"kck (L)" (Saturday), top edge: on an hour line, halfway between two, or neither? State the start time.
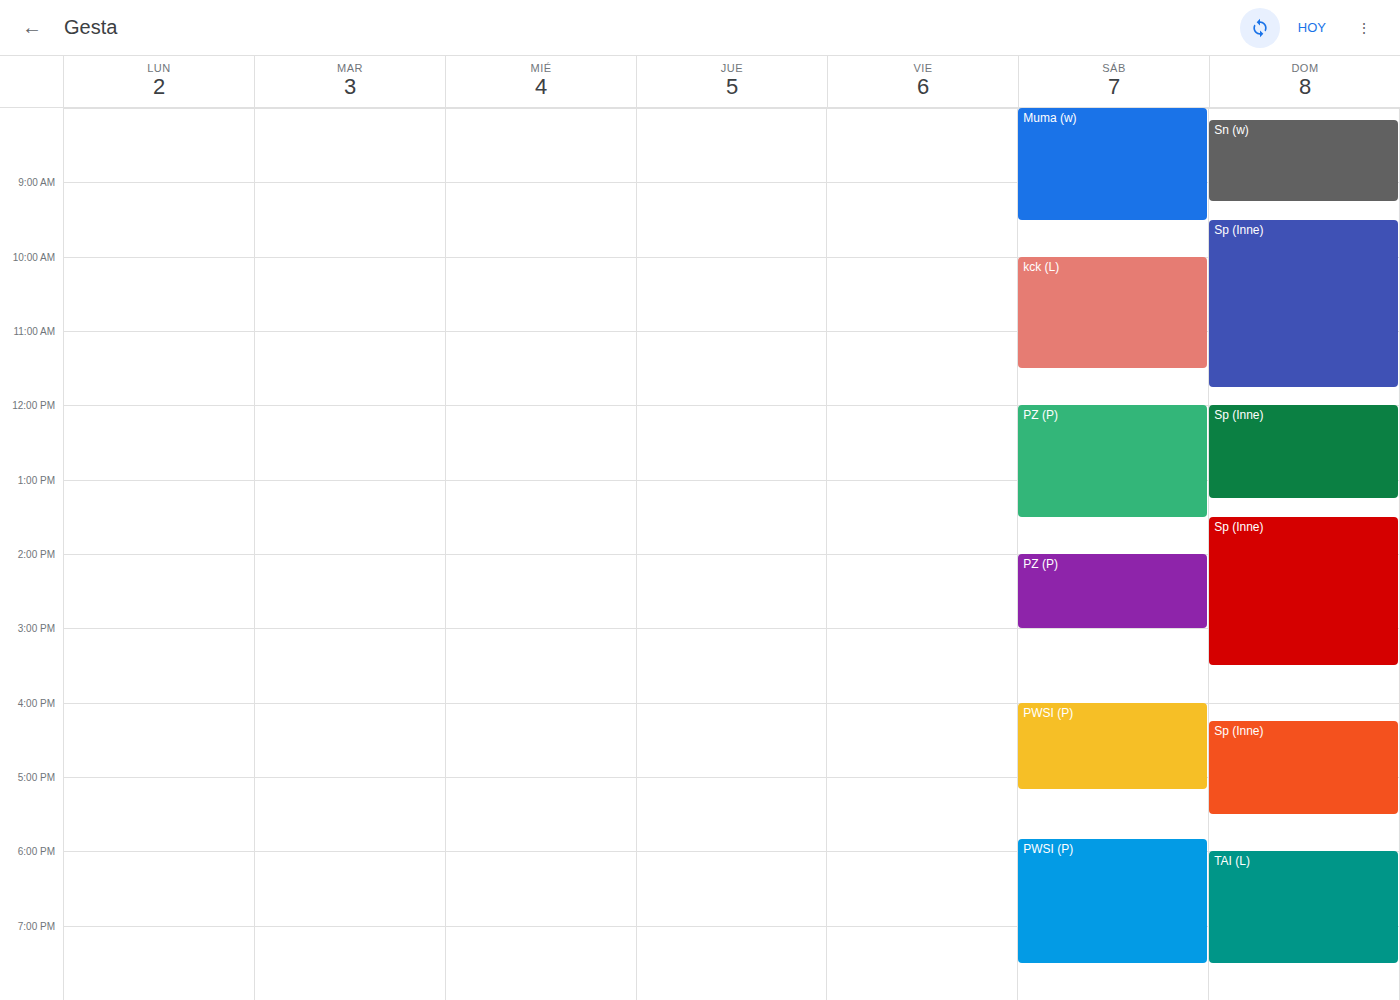
10:00 -- exactly on the 10:00 line.